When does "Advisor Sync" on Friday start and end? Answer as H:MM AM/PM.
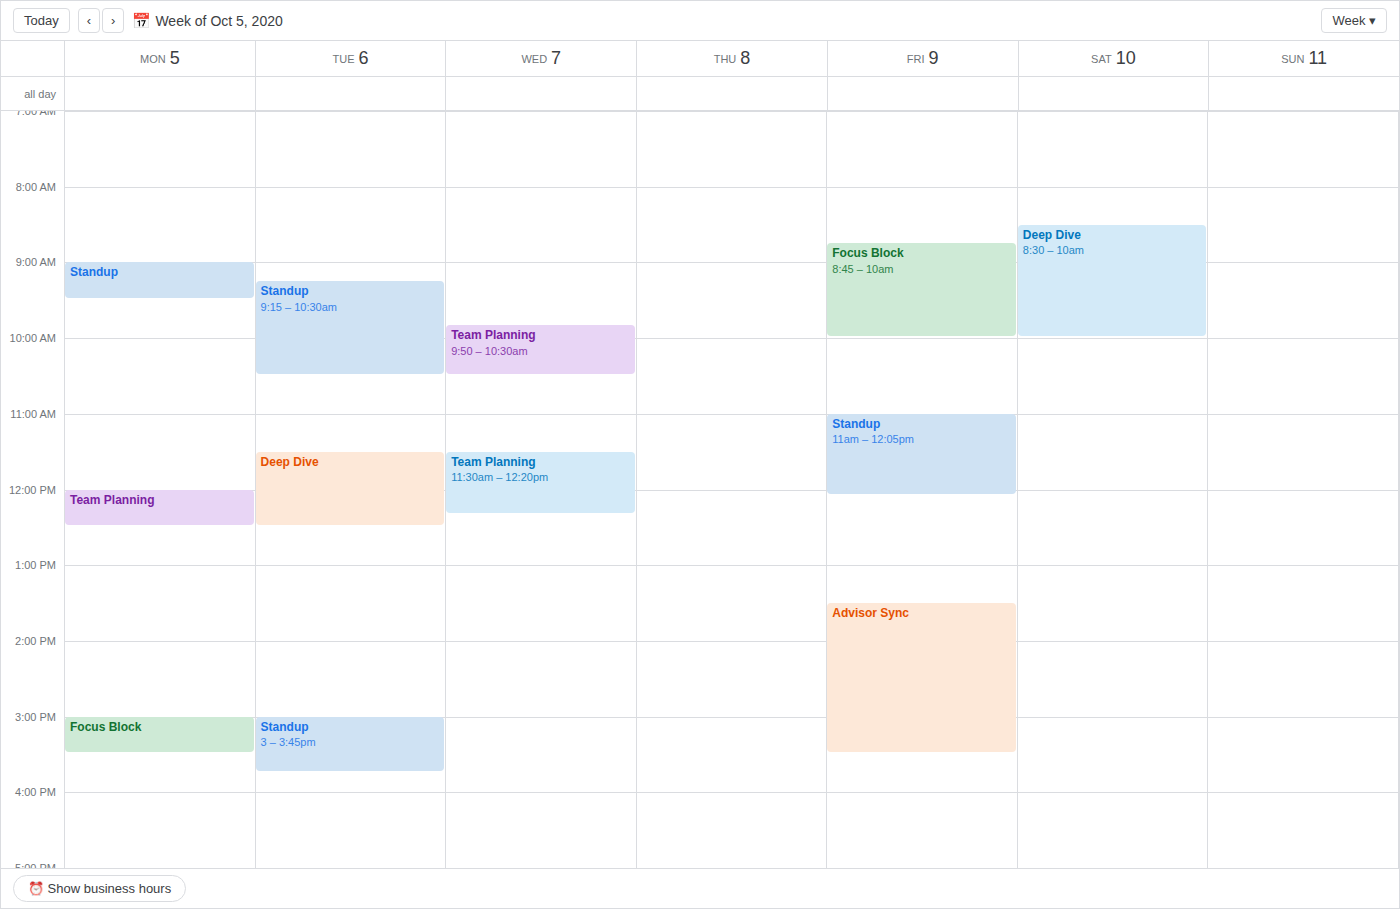
1:30 PM to 3:30 PM